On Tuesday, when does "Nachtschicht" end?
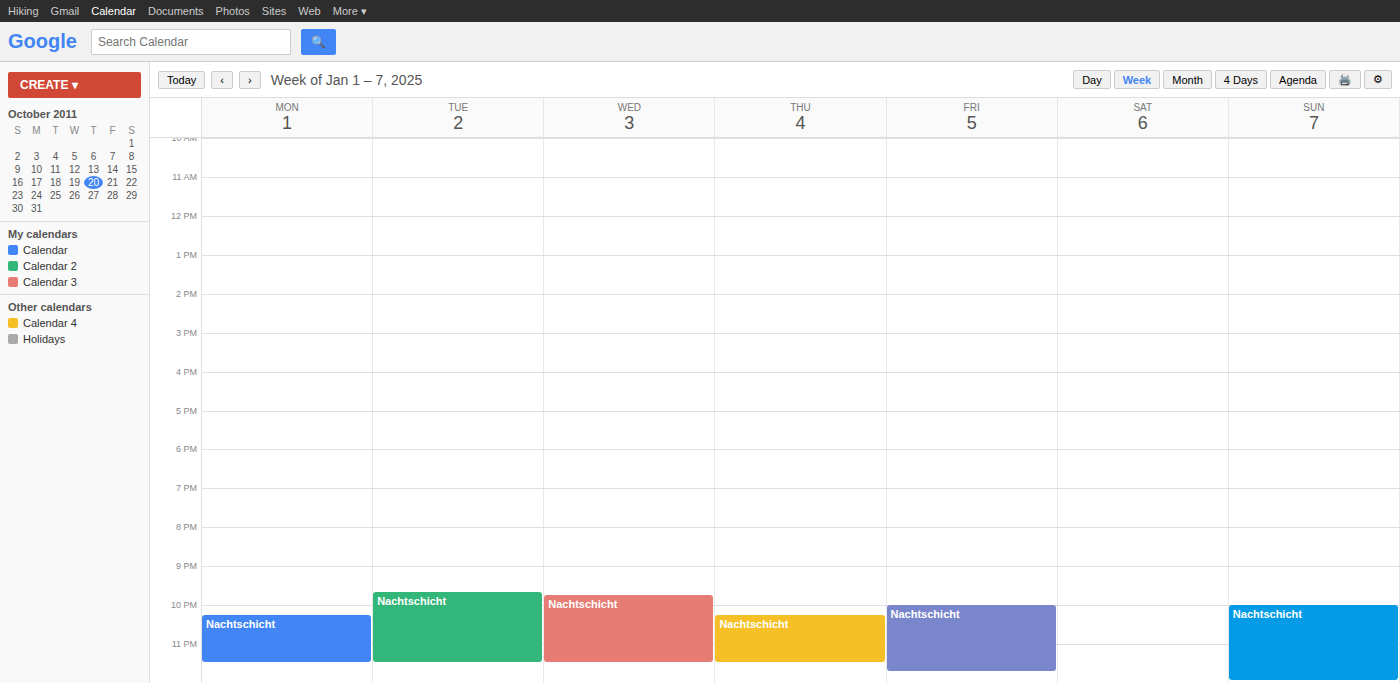
11:30 PM